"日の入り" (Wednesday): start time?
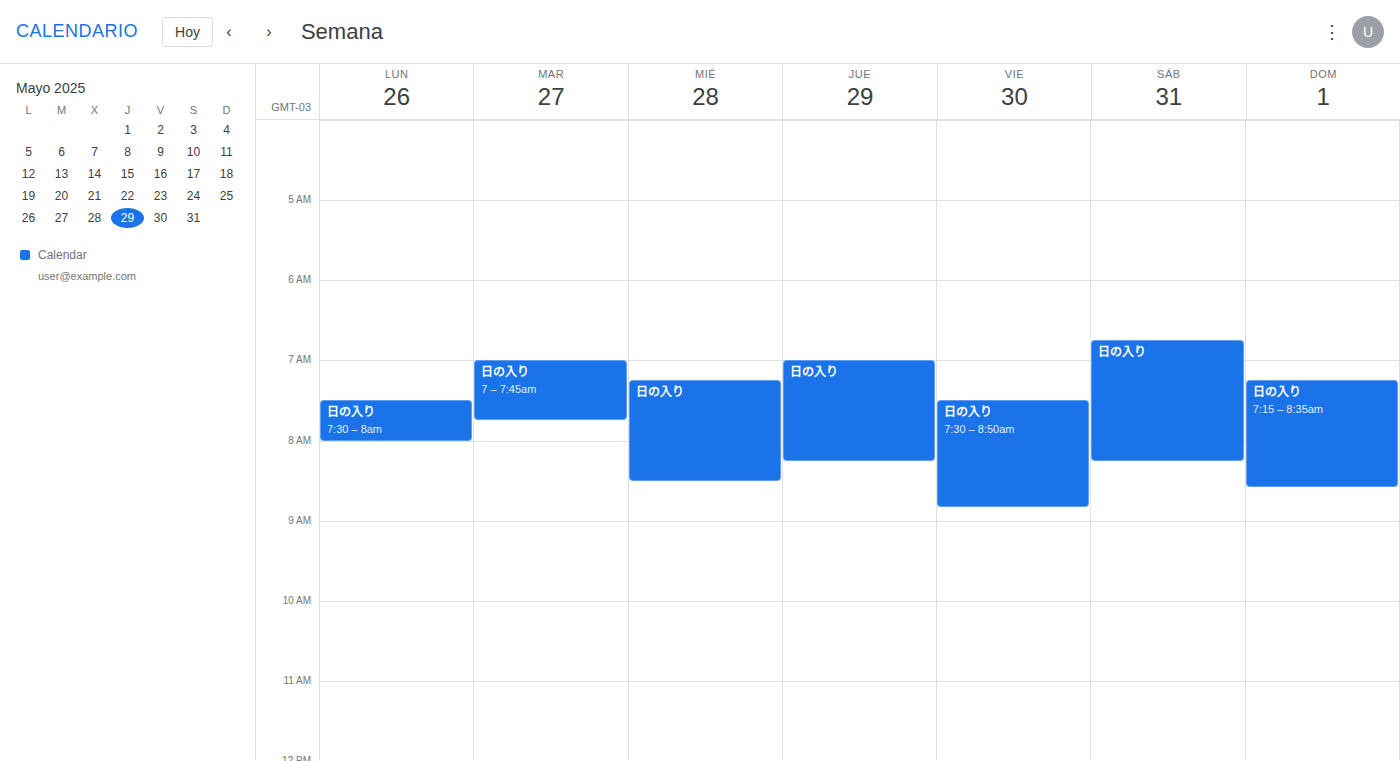
07:15